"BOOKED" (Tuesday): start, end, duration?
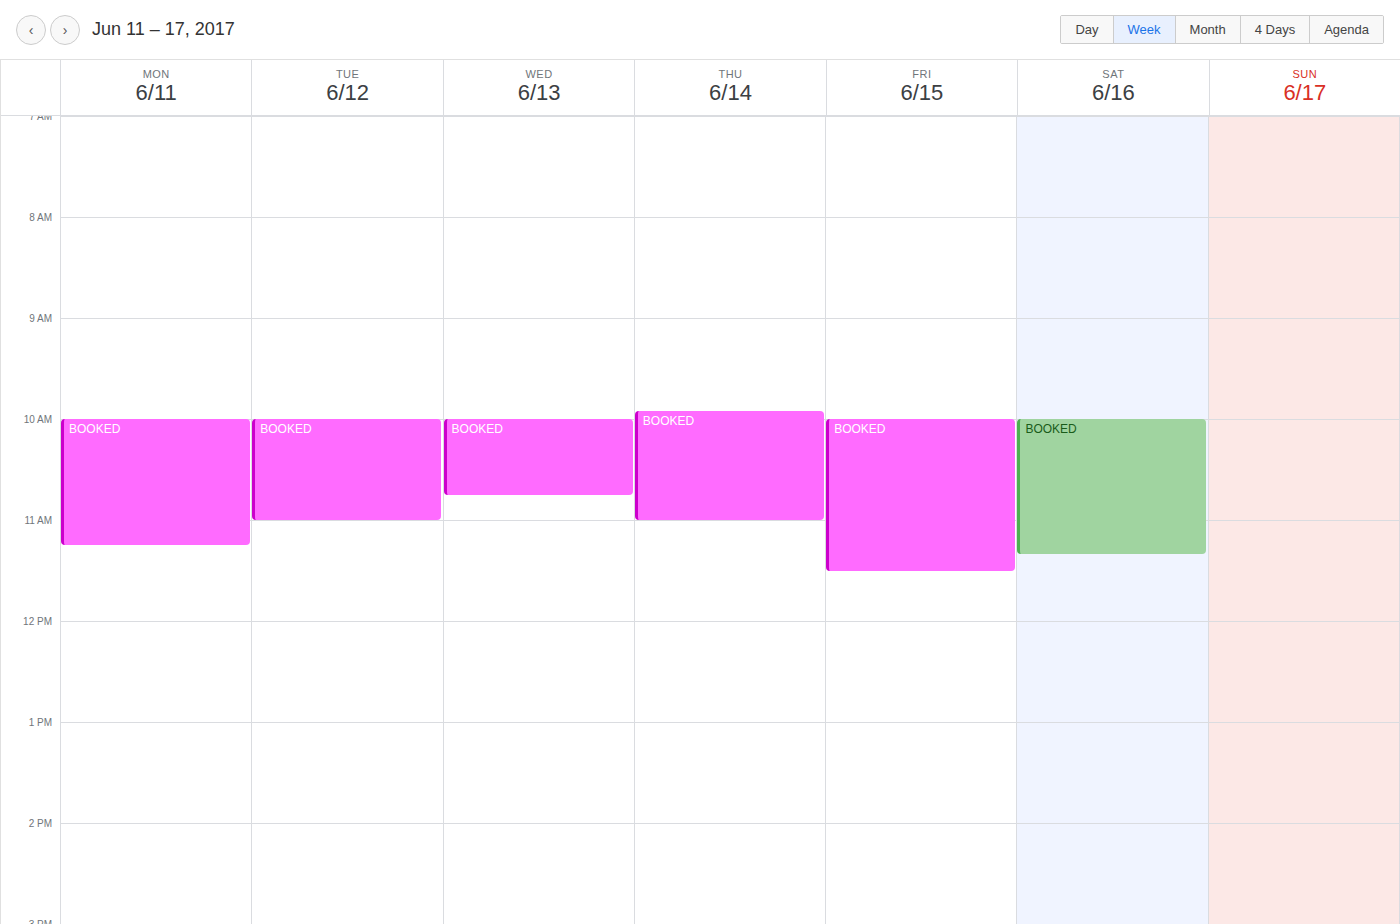
10:00 AM to 11:00 AM, 1 hour